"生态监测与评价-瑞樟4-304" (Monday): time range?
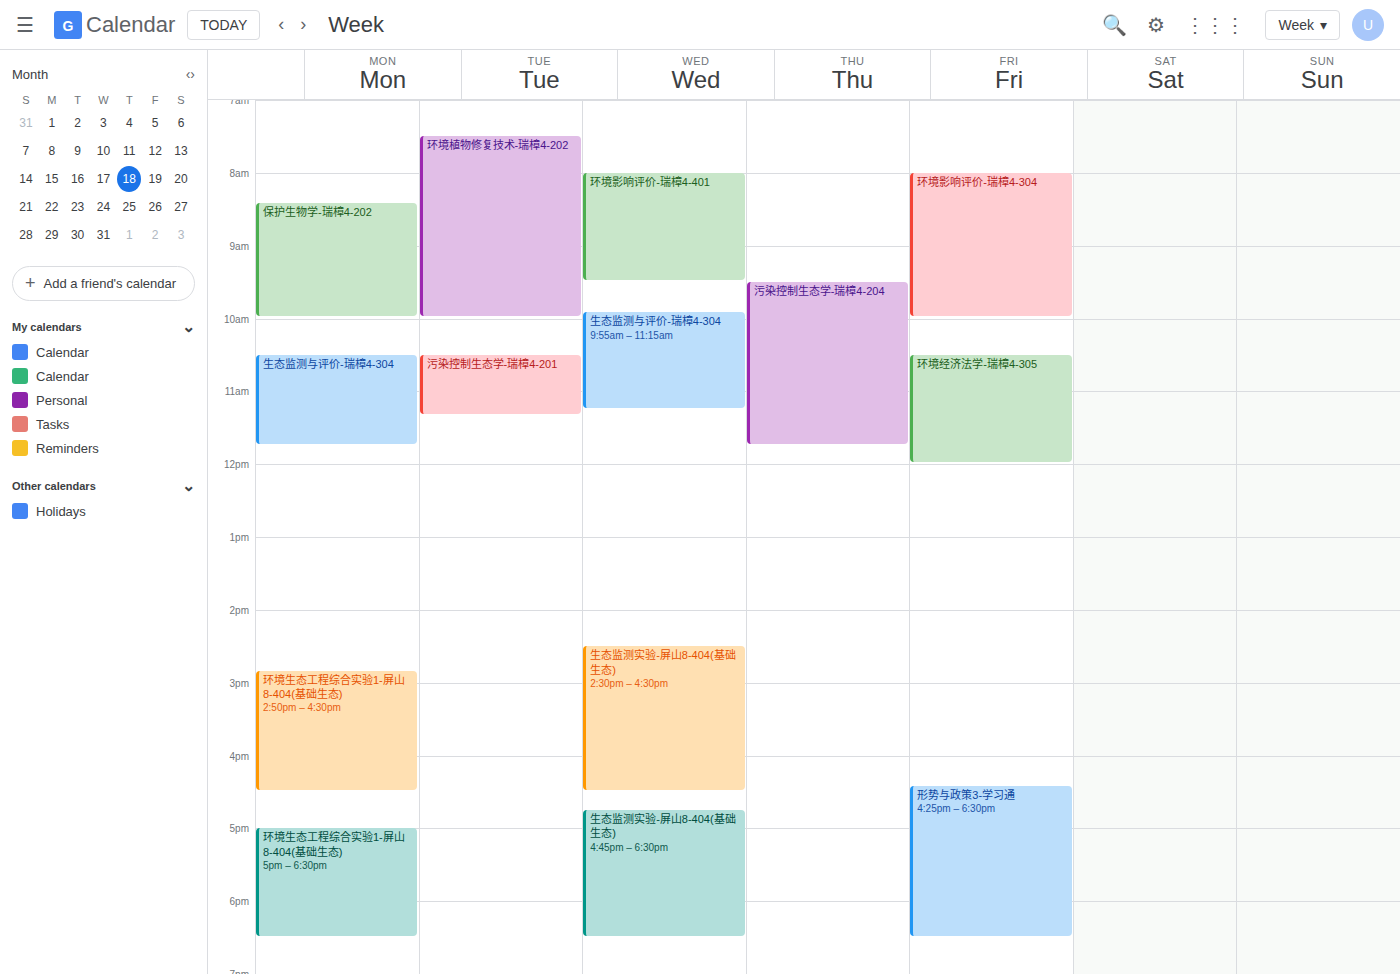
10:30 AM to 11:45 AM